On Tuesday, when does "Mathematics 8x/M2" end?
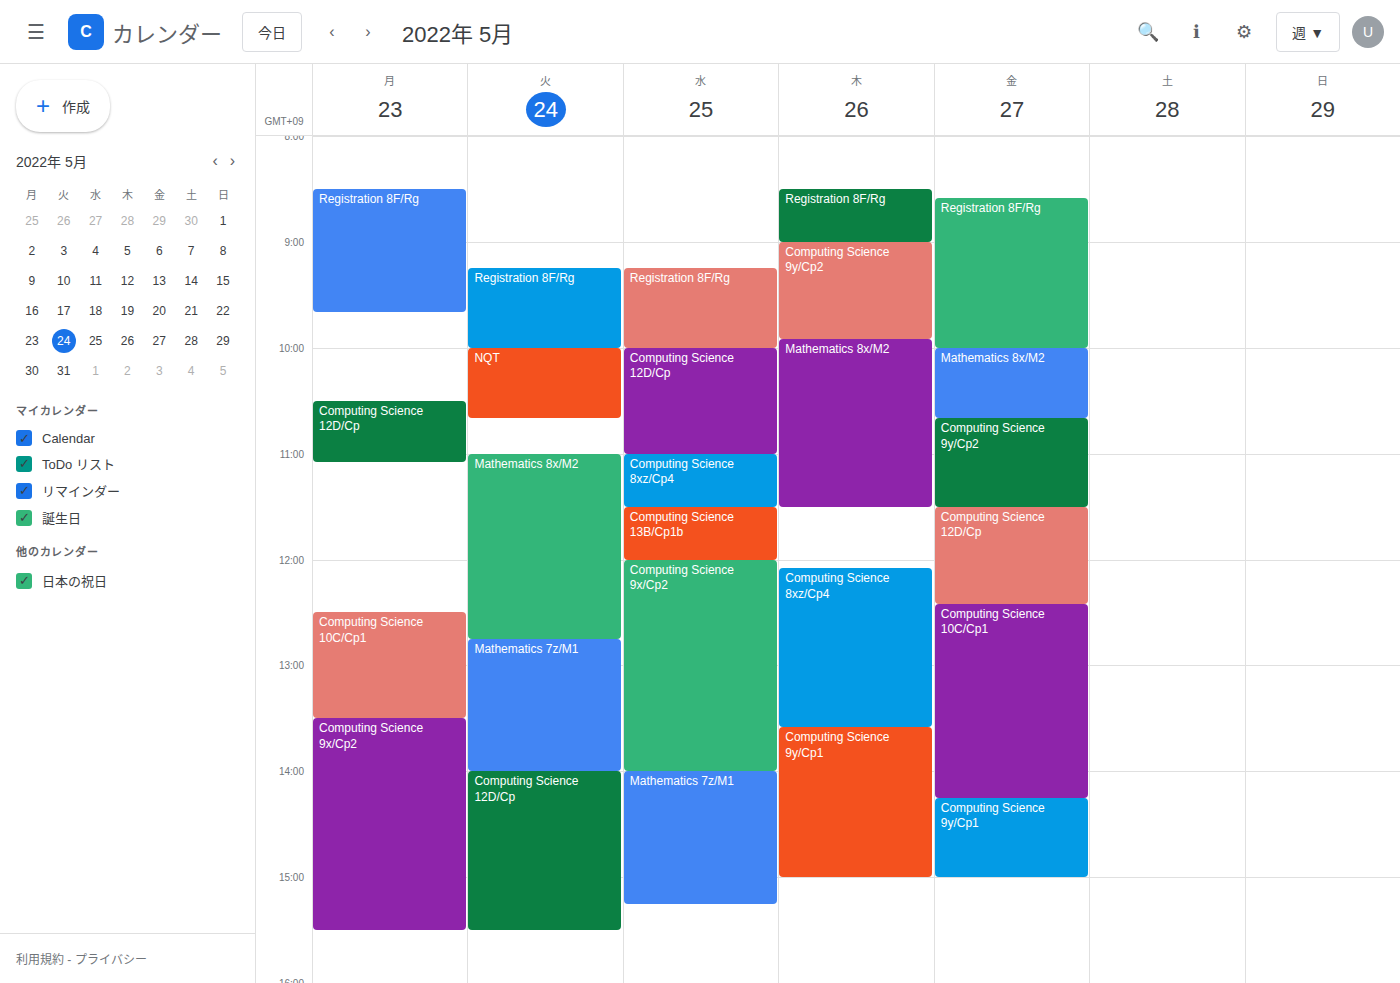
12:45 PM